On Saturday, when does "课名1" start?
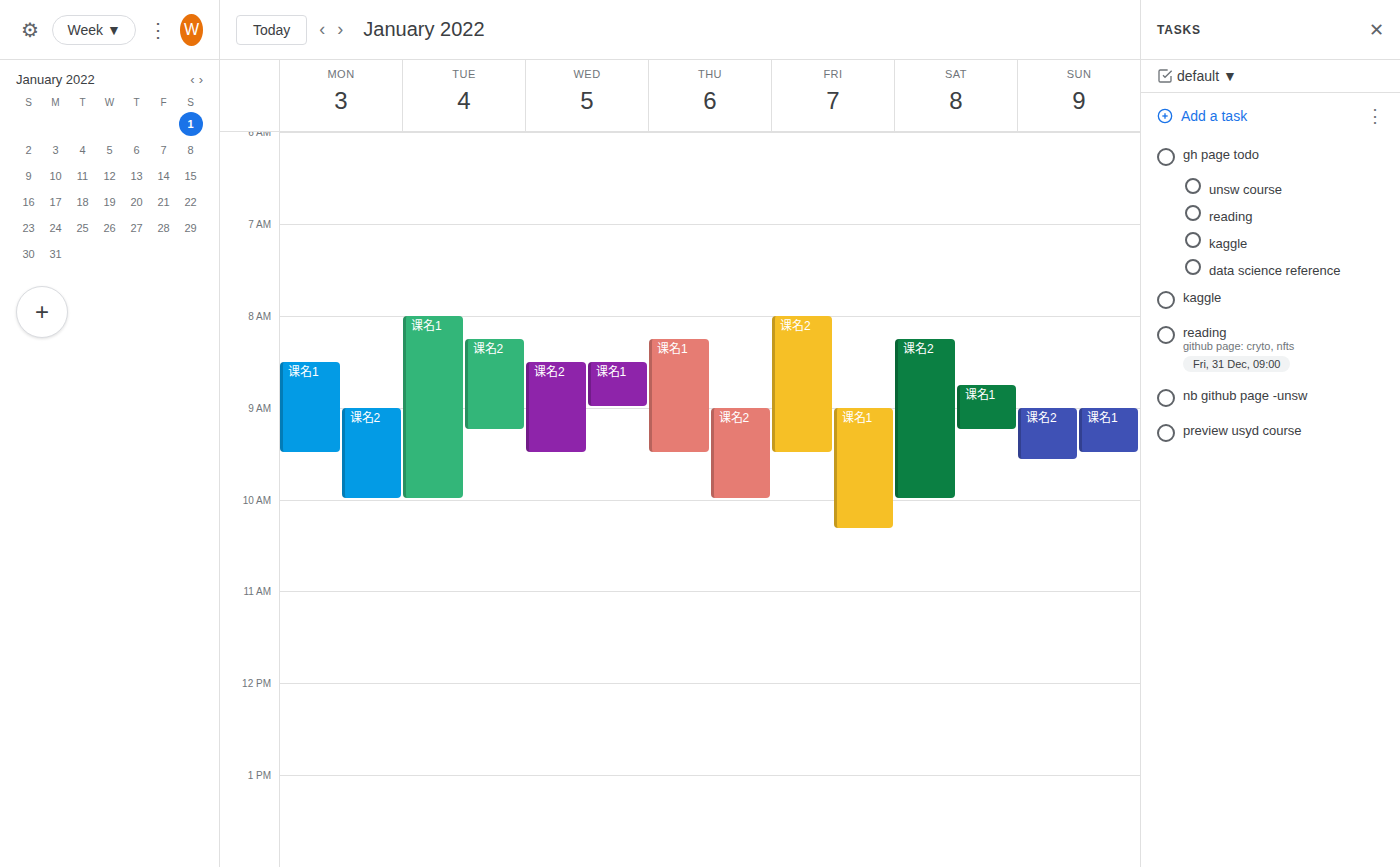
8:45 AM